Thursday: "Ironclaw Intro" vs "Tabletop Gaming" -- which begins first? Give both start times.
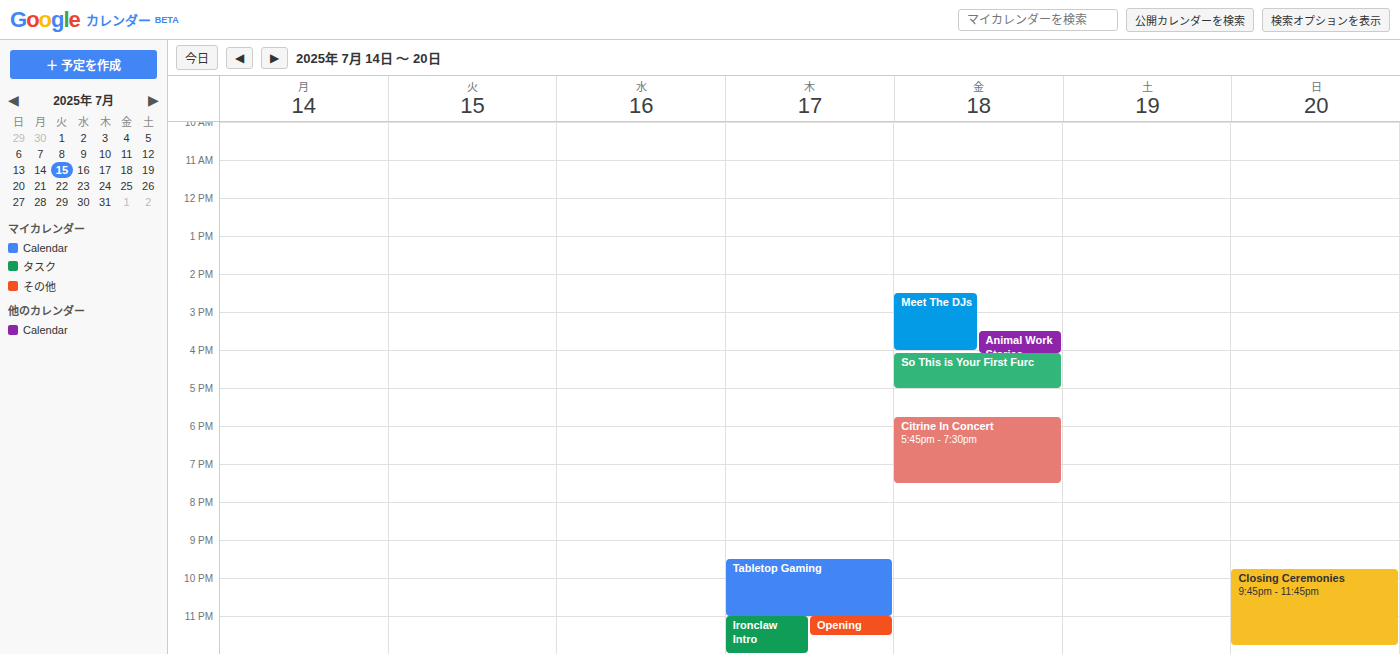
"Tabletop Gaming" 9:30 PM; "Ironclaw Intro" 11:00 PM.